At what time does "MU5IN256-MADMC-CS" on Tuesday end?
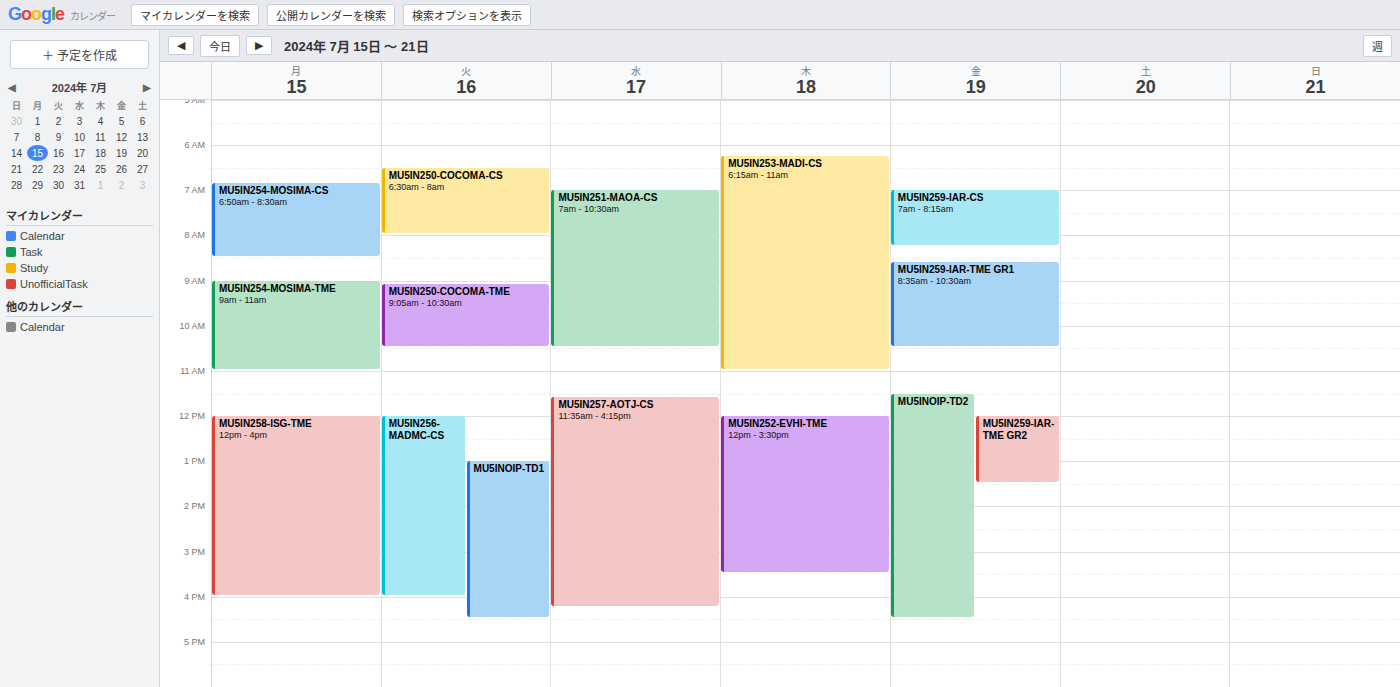
4:00 PM